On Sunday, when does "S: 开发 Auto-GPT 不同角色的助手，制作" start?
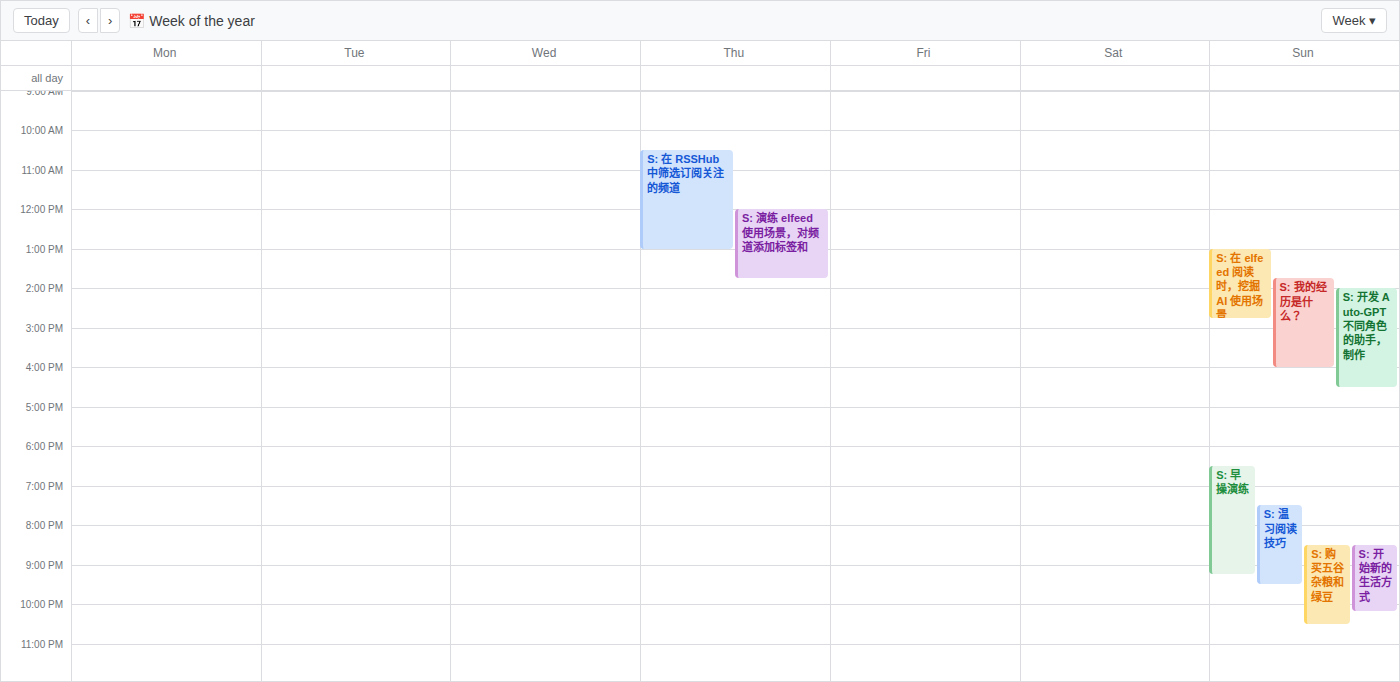
2:00 PM